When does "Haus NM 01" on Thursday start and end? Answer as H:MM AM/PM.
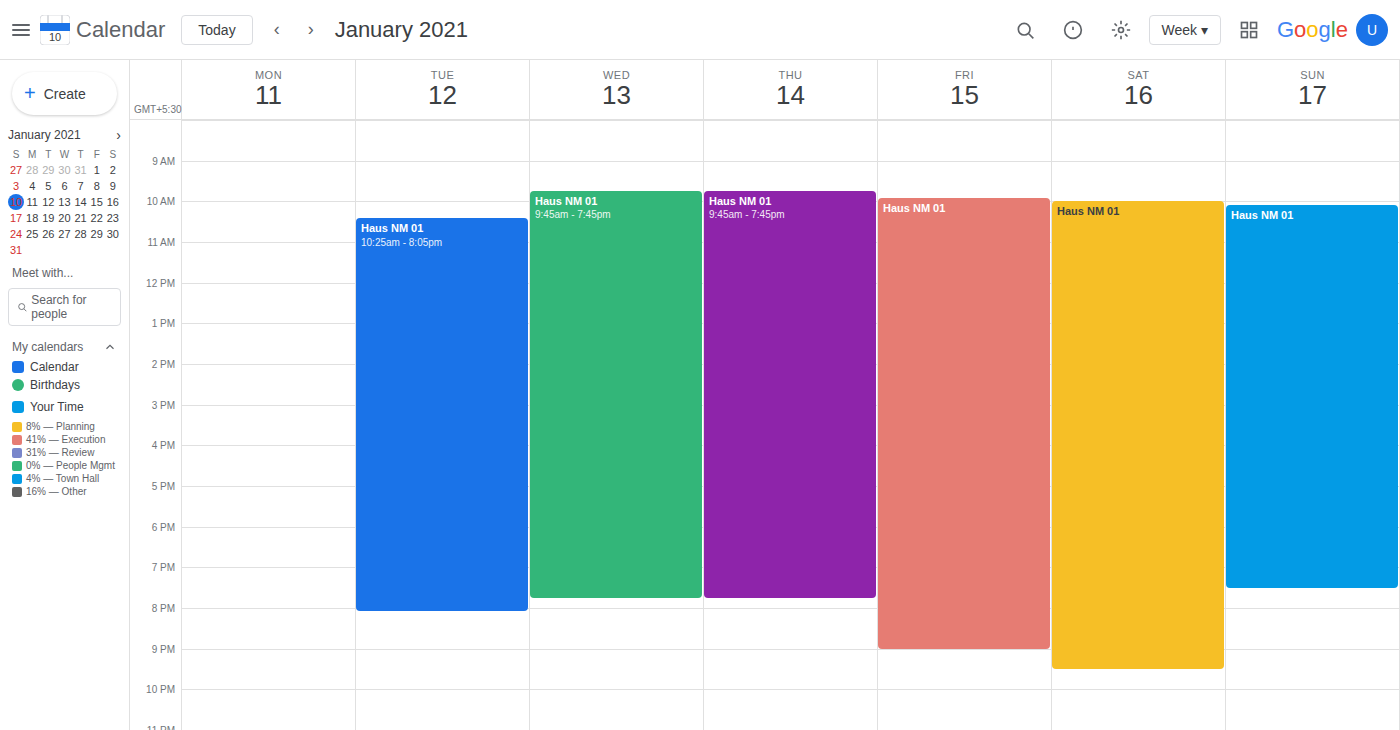
9:45 AM to 7:45 PM